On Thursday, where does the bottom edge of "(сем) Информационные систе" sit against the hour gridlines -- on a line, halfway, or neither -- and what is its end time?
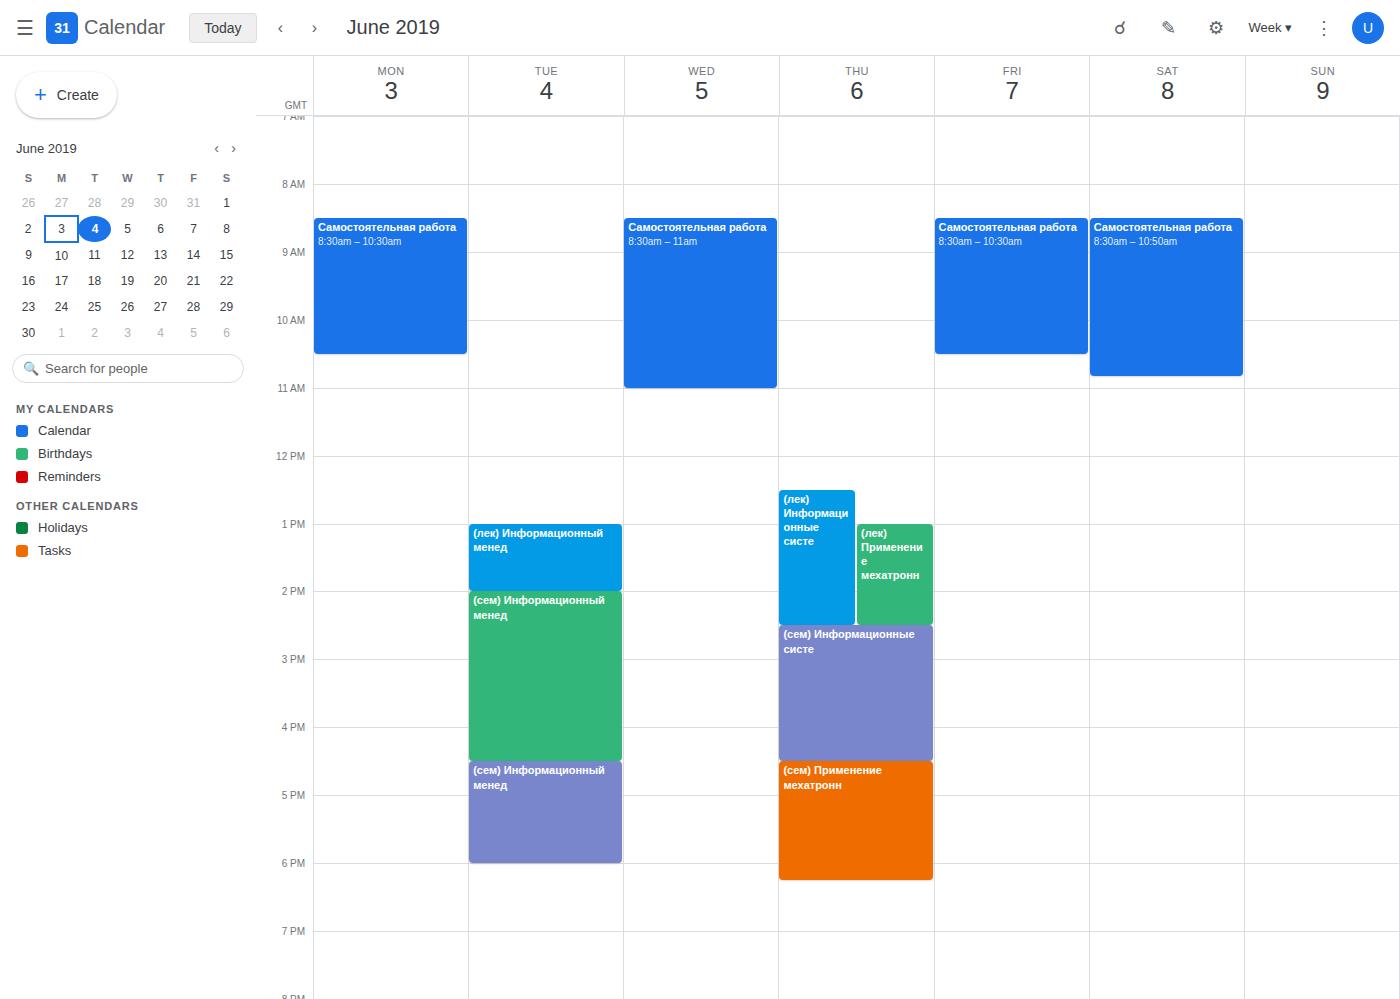
4:30 PM -- halfway between the 4 PM and 5 PM lines.